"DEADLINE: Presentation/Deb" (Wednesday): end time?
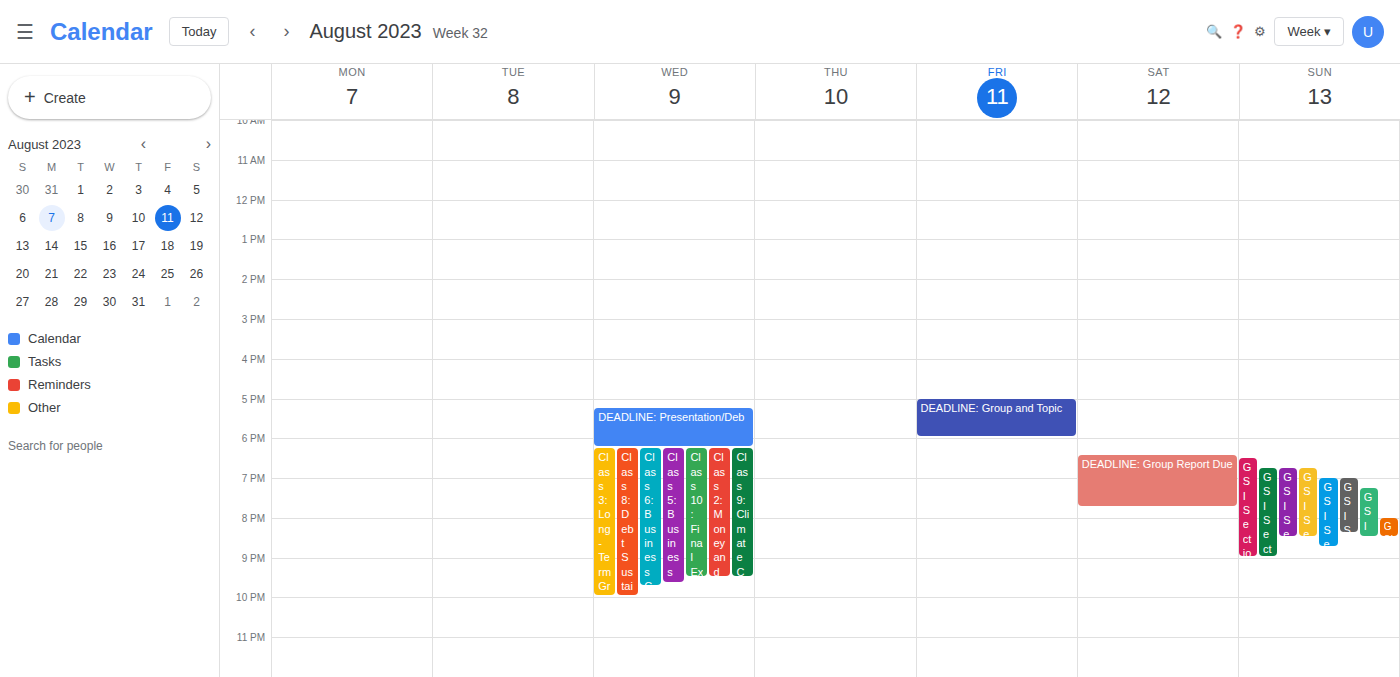
6:15 PM